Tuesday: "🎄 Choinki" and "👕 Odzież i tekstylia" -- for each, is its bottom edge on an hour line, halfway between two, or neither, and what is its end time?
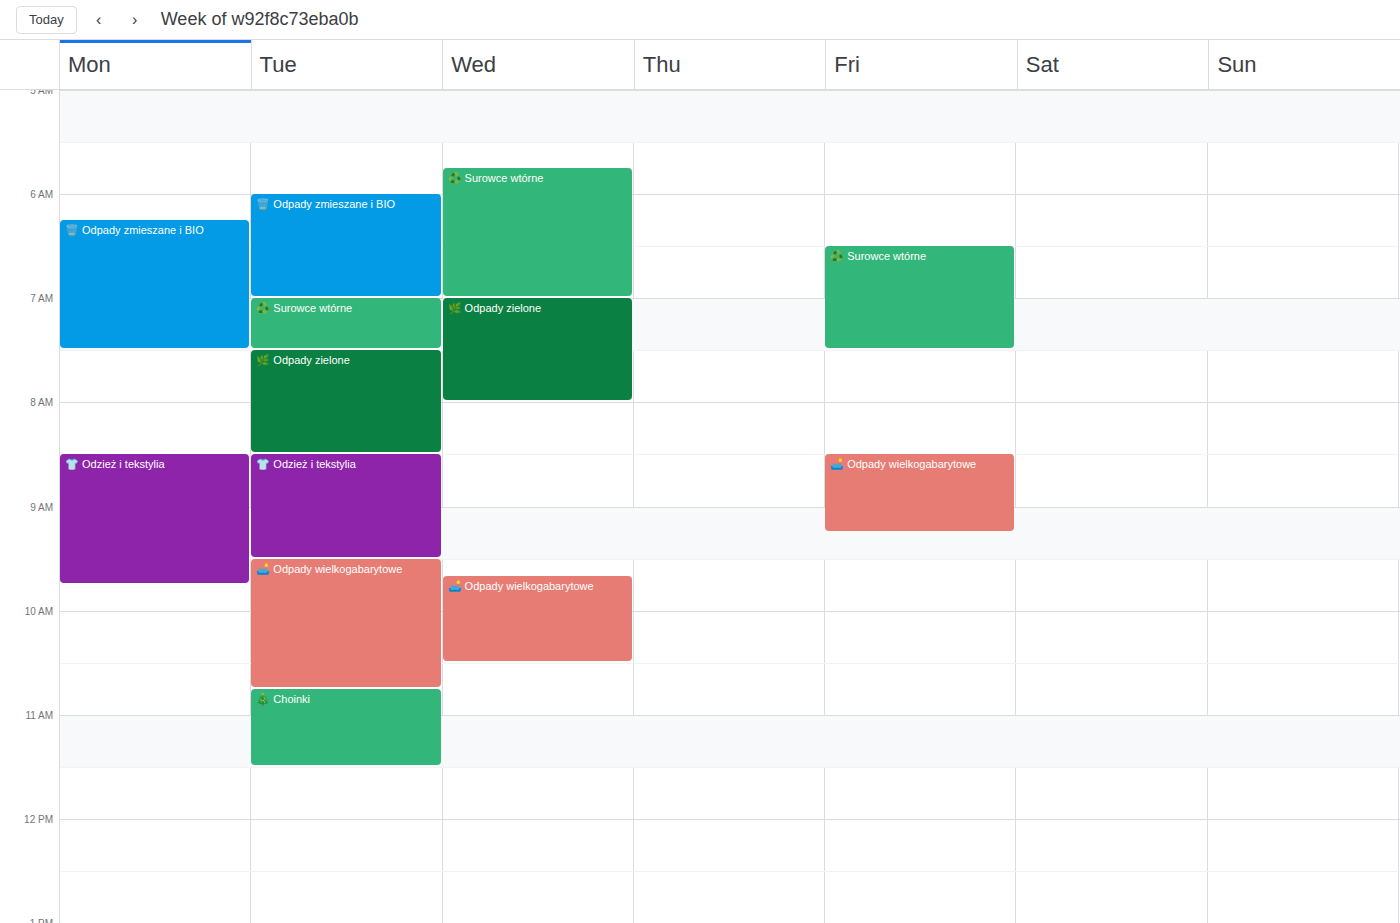
"🎄 Choinki": 11:30 AM, halfway between the 11 AM and 12 PM lines. "👕 Odzież i tekstylia": 9:30 AM, halfway between the 9 AM and 10 AM lines.